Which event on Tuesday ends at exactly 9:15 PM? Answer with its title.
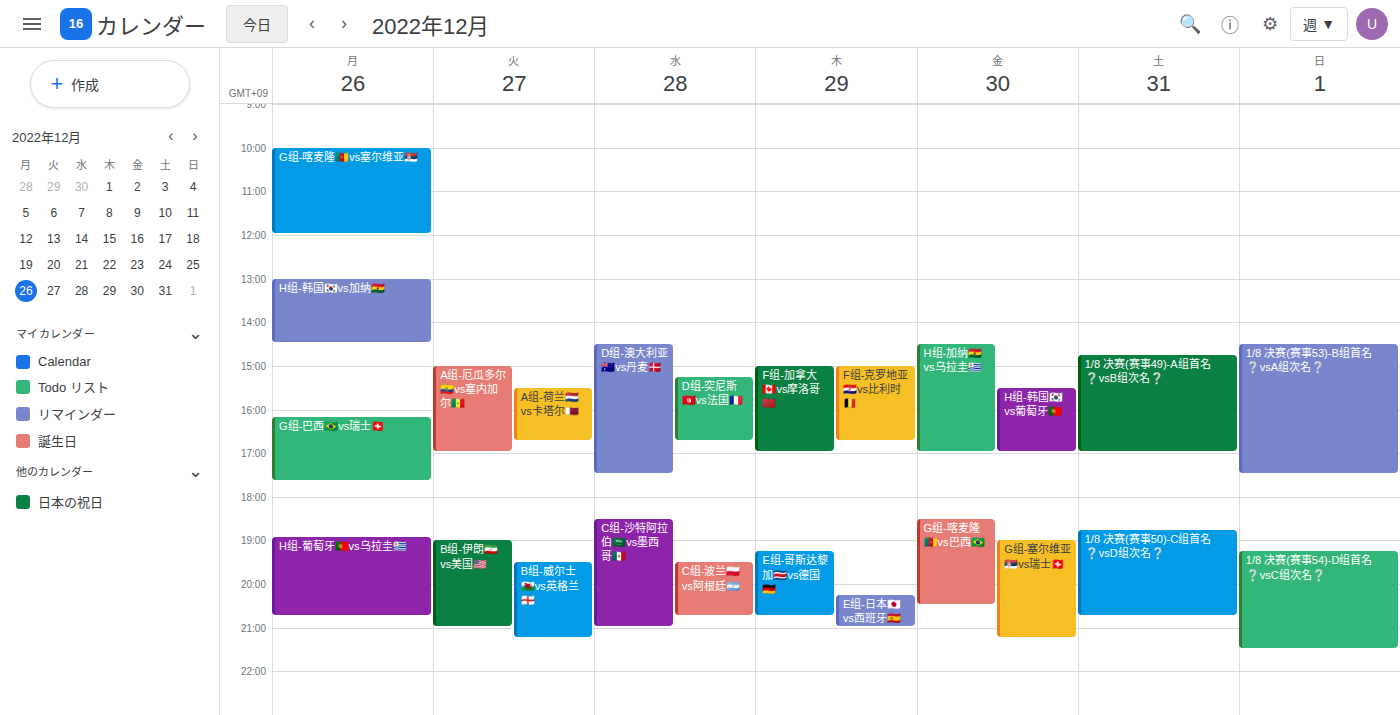
"B组-威尔士🏴󠁧󠁢󠁷󠁬󠁳󠁿vs英格兰🏴󠁧󠁢󠁥󠁮󠁧󠁿"